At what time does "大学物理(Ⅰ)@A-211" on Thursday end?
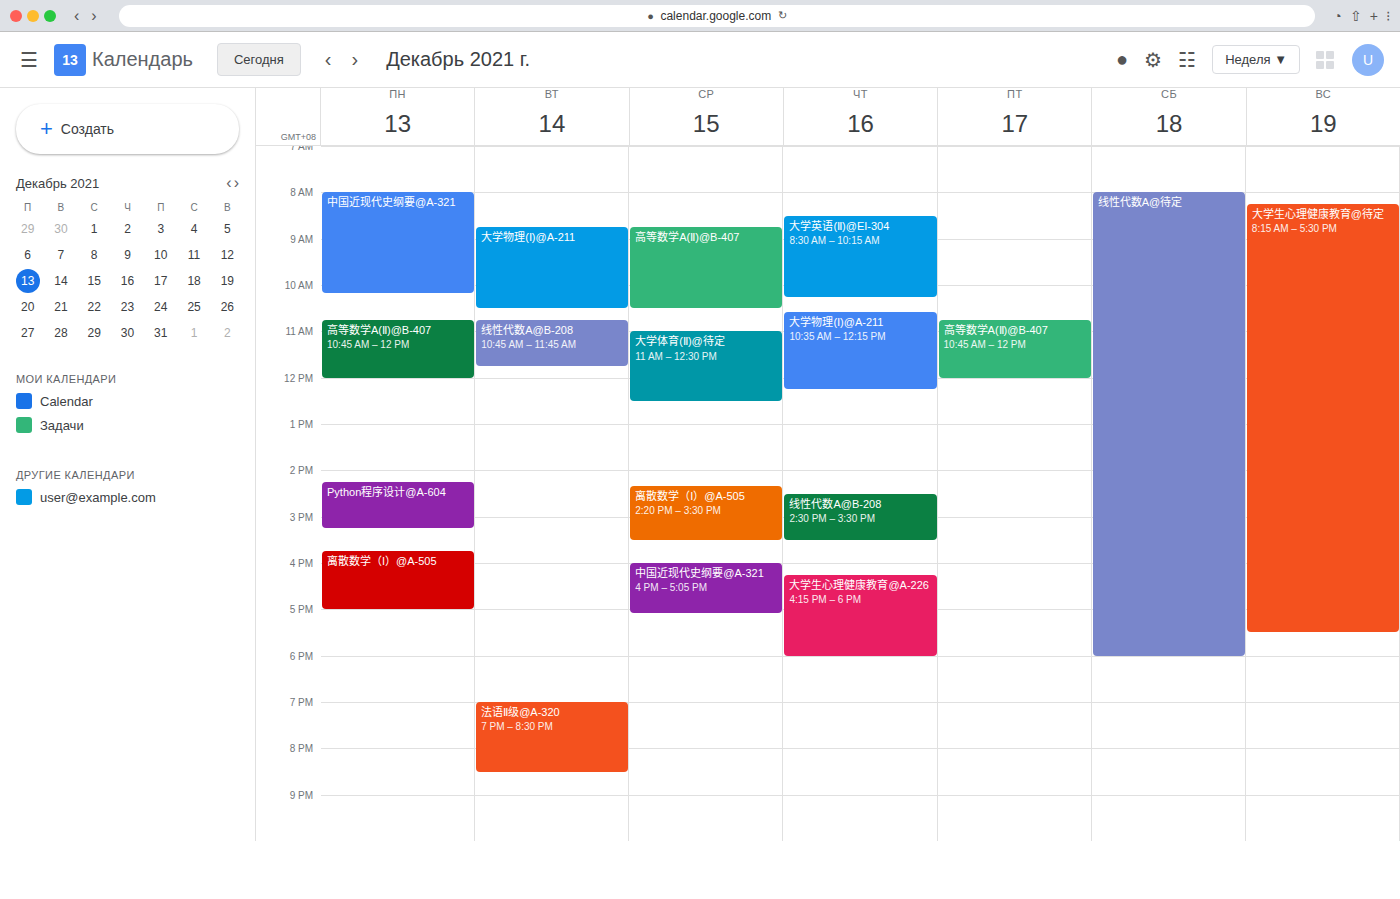
12:15